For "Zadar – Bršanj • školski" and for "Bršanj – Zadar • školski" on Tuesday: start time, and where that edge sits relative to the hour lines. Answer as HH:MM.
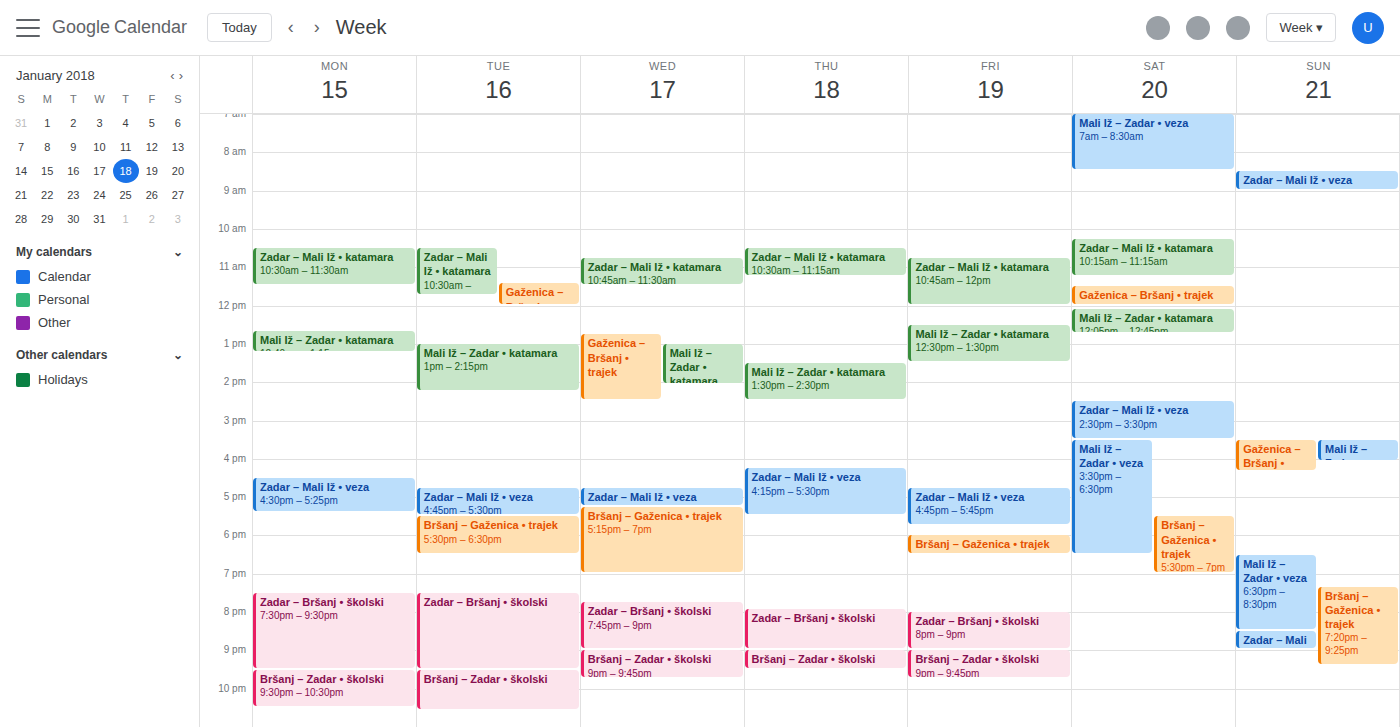
"Zadar – Bršanj • školski": 19:30, halfway between the 19:00 and 20:00 lines. "Bršanj – Zadar • školski": 21:30, halfway between the 21:00 and 22:00 lines.